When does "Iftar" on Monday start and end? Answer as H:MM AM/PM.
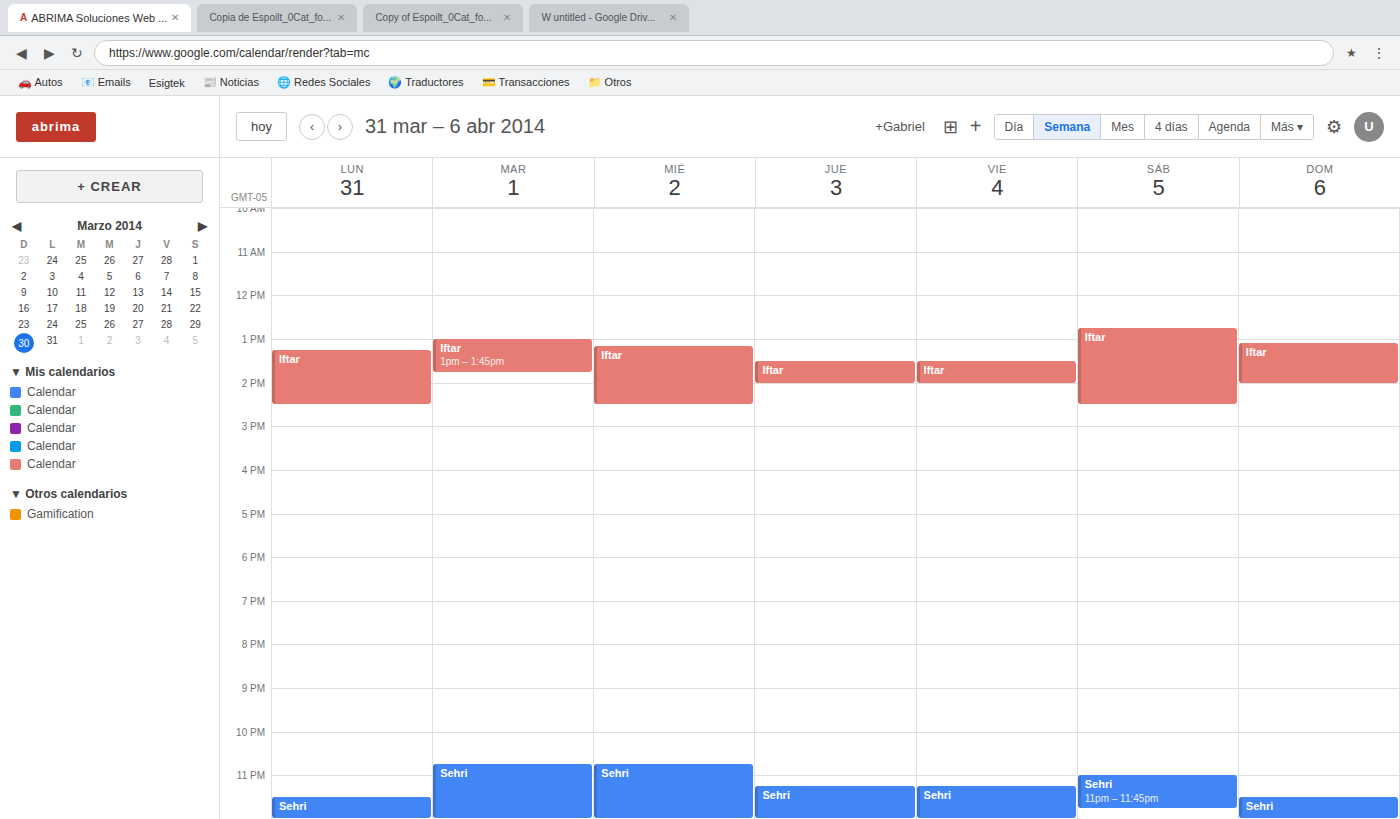
1:15 PM to 2:30 PM